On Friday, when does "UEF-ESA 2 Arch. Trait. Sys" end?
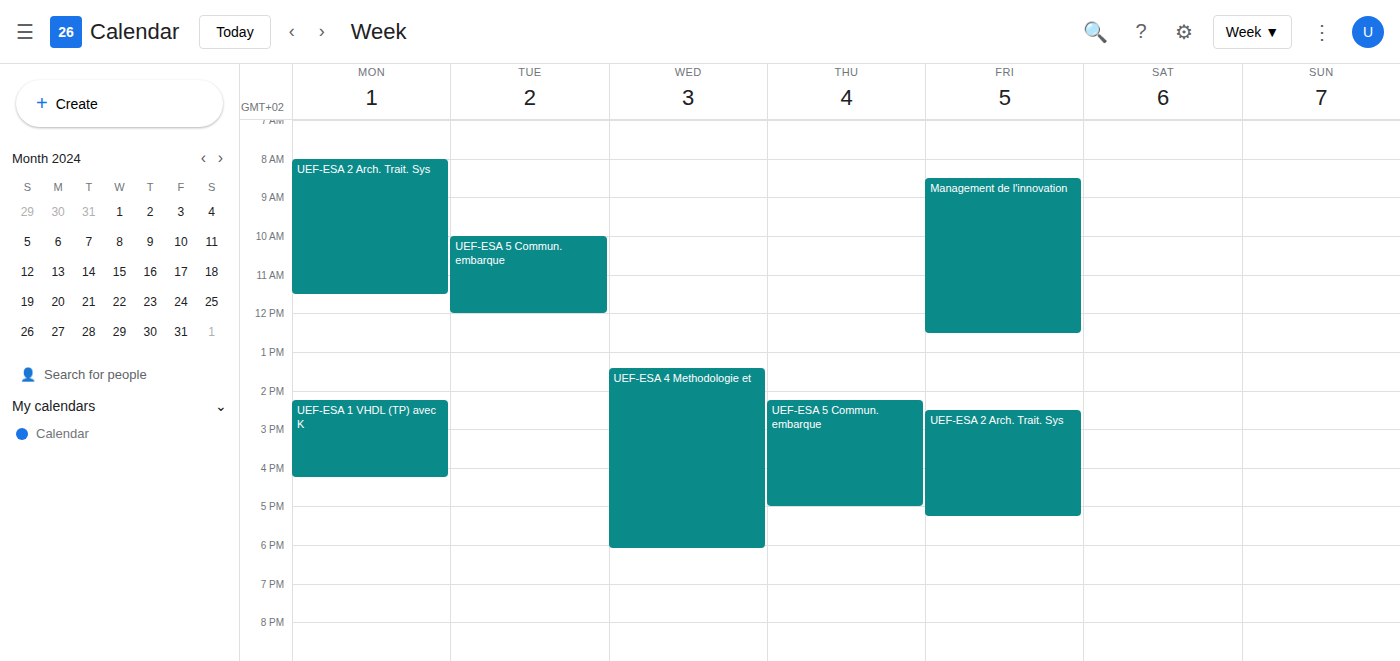
5:15 PM